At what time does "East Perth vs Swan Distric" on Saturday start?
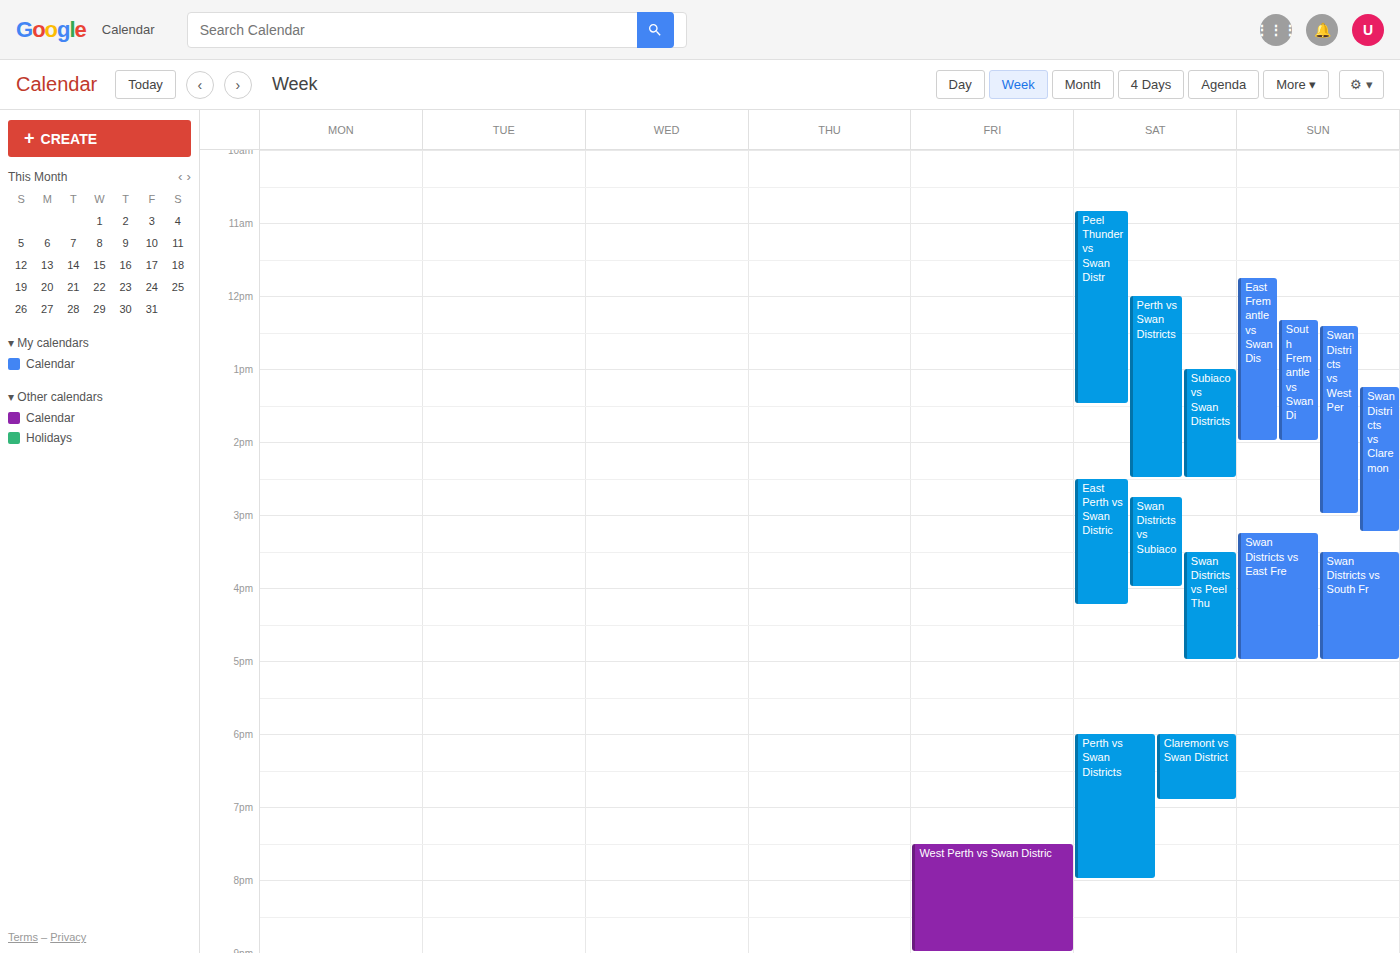
2:30 PM